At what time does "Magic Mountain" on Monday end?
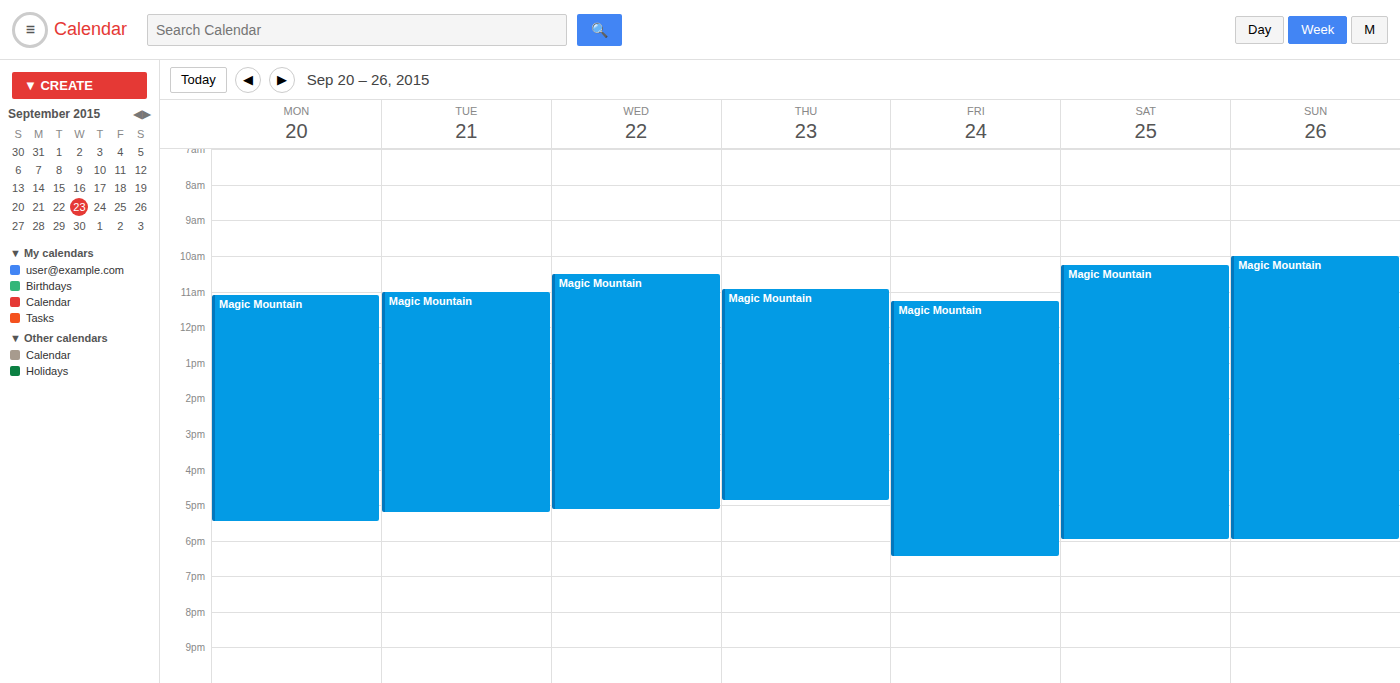
5:30 PM